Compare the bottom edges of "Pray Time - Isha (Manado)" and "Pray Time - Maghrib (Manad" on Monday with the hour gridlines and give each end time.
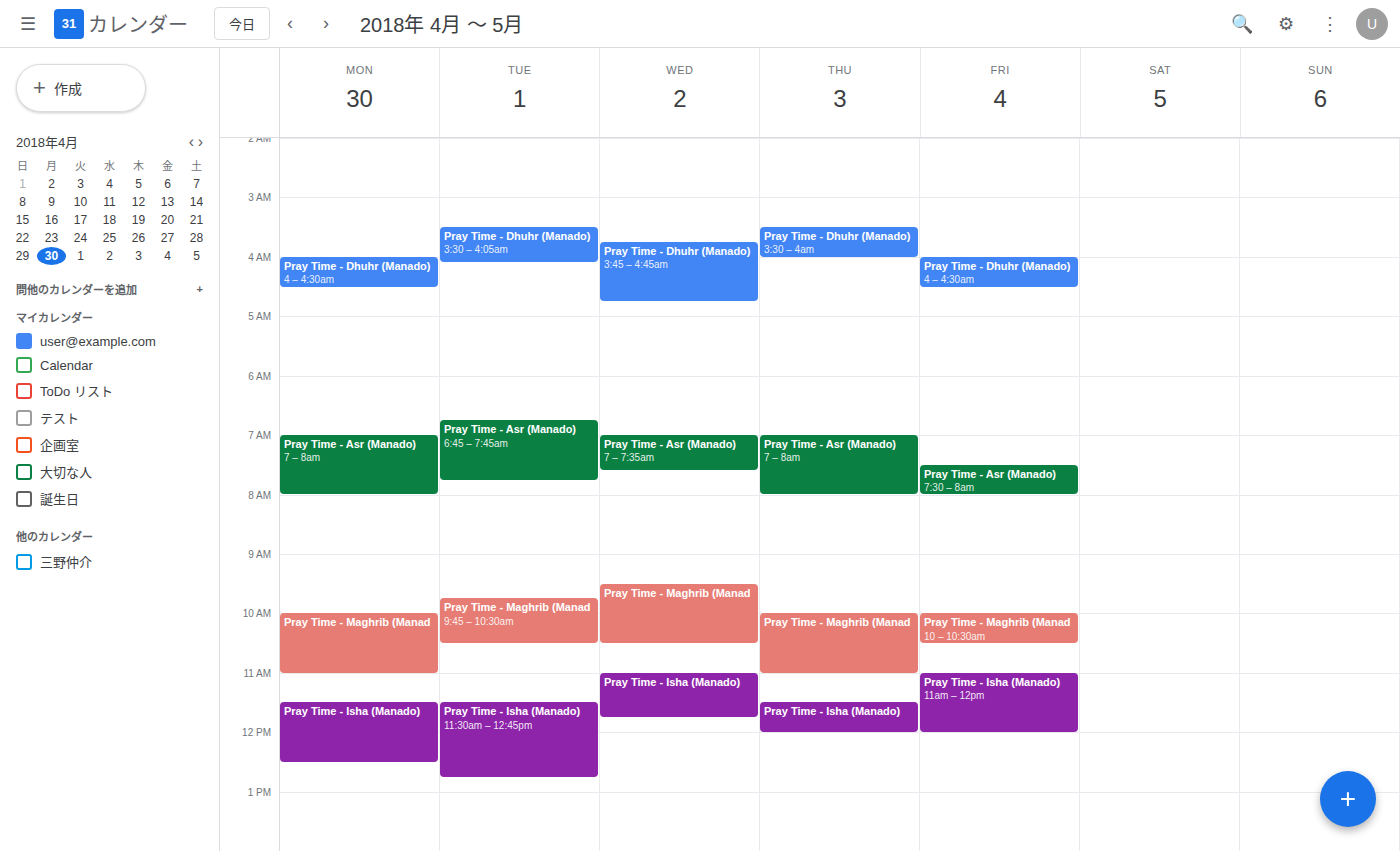
"Pray Time - Isha (Manado)": 12:30 PM, halfway between the 12 PM and 1 PM lines. "Pray Time - Maghrib (Manad": 11:00 AM, exactly on the 11 AM line.